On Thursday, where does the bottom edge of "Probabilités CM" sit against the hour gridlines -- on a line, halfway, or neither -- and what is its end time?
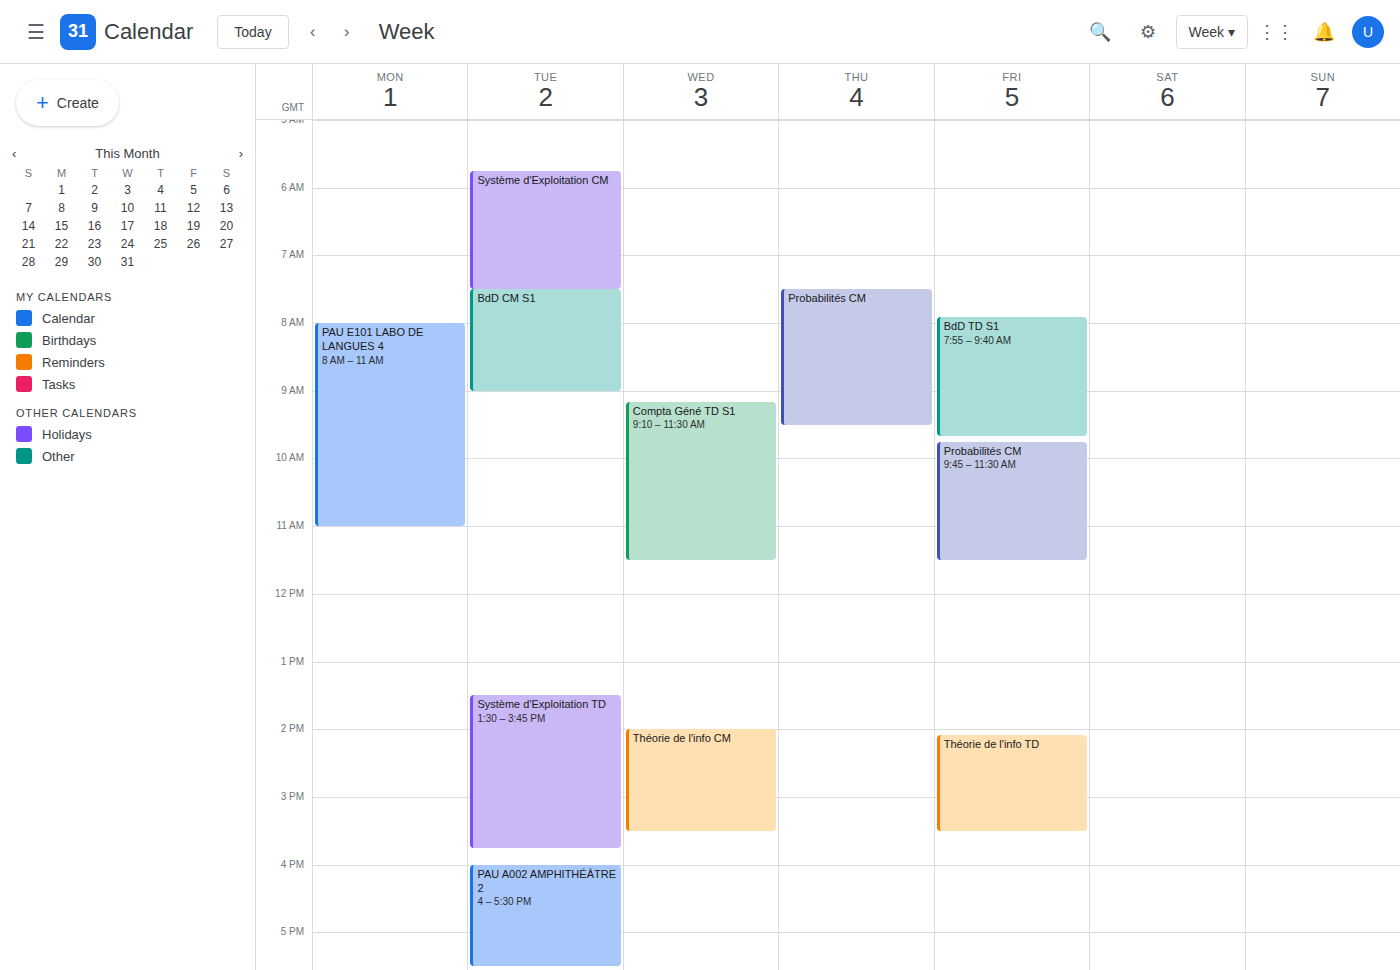
9:30 AM -- halfway between the 9 AM and 10 AM lines.